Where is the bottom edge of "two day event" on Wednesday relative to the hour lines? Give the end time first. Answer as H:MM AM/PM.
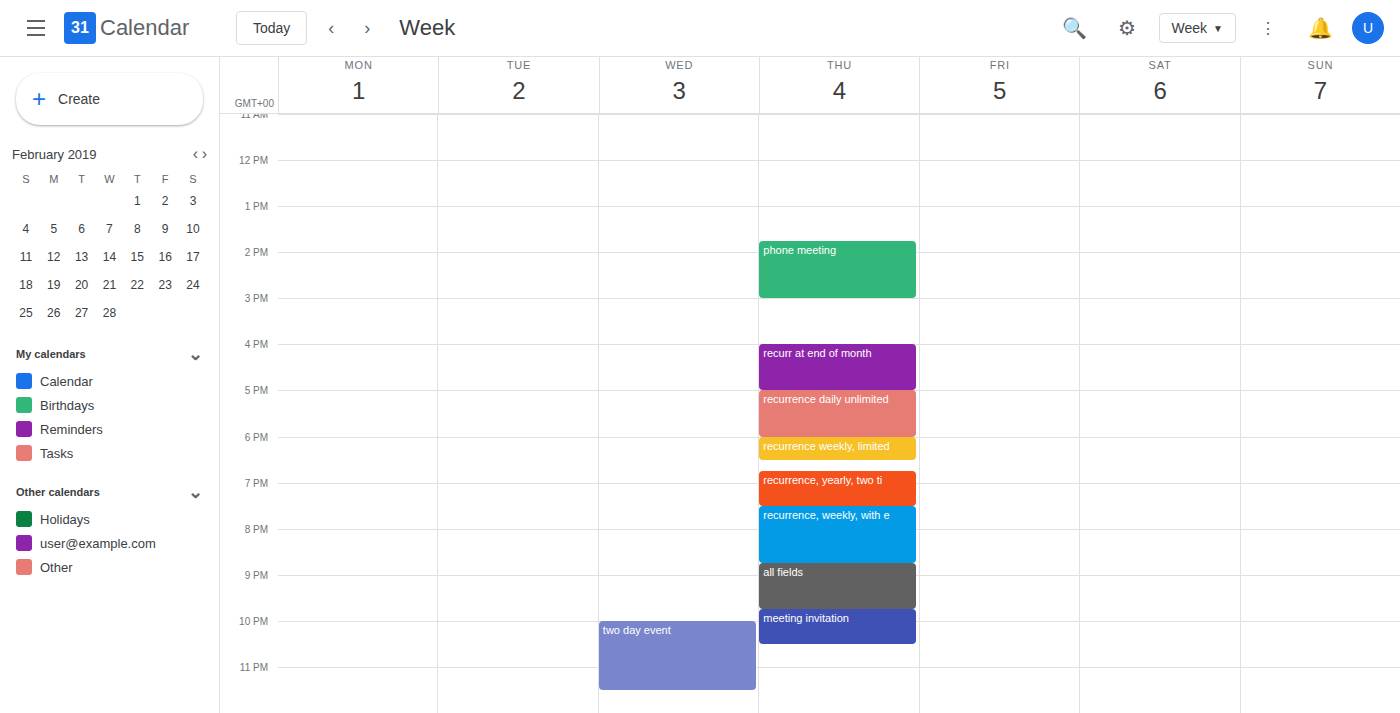
11:30 PM -- halfway between the 11 PM and 12 AM lines.